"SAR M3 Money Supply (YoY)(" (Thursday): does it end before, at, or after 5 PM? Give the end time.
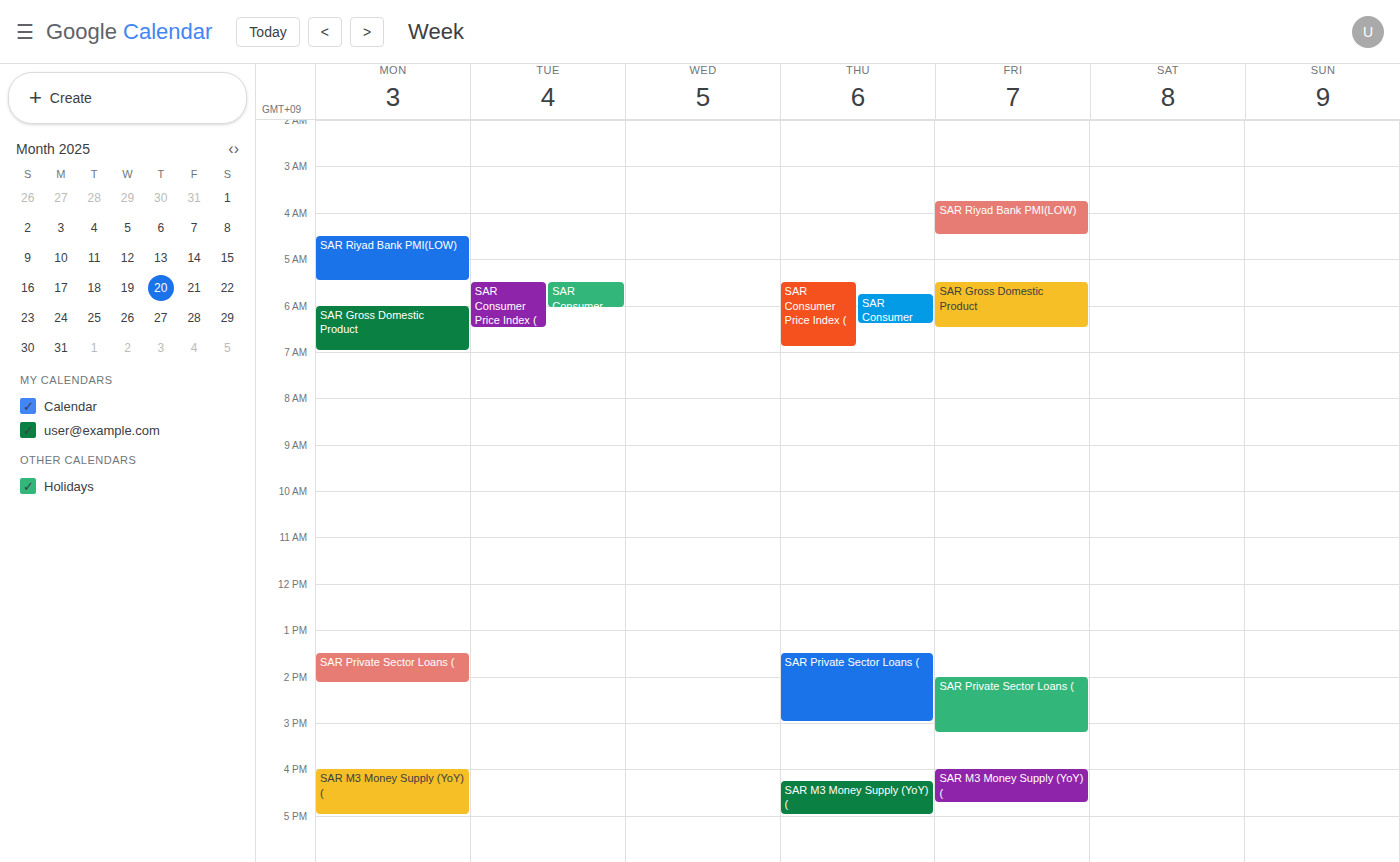
5:00 PM -- exactly at 5 PM, on the 5 PM line.